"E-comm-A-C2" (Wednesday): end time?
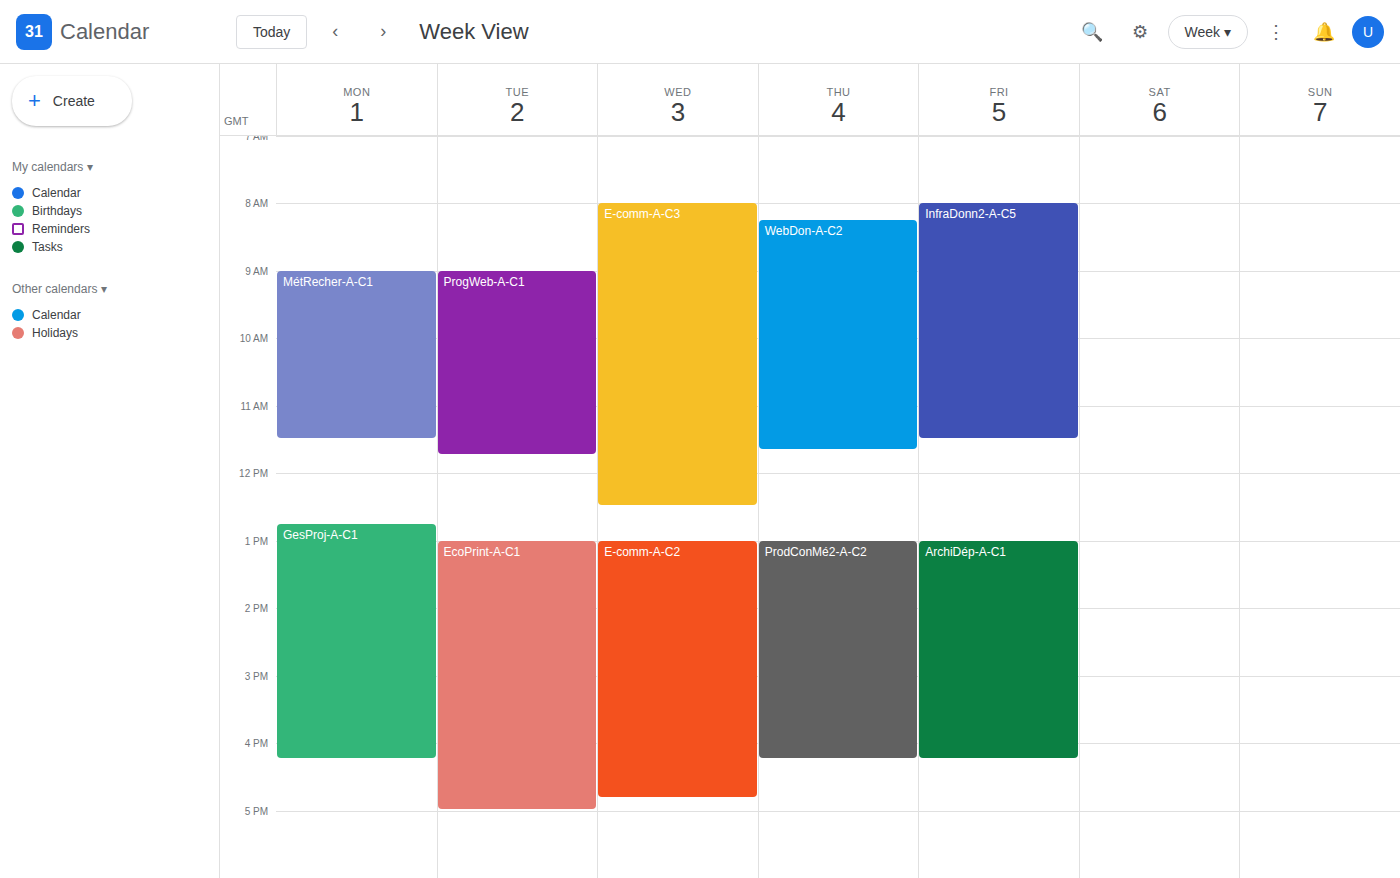
4:50 PM